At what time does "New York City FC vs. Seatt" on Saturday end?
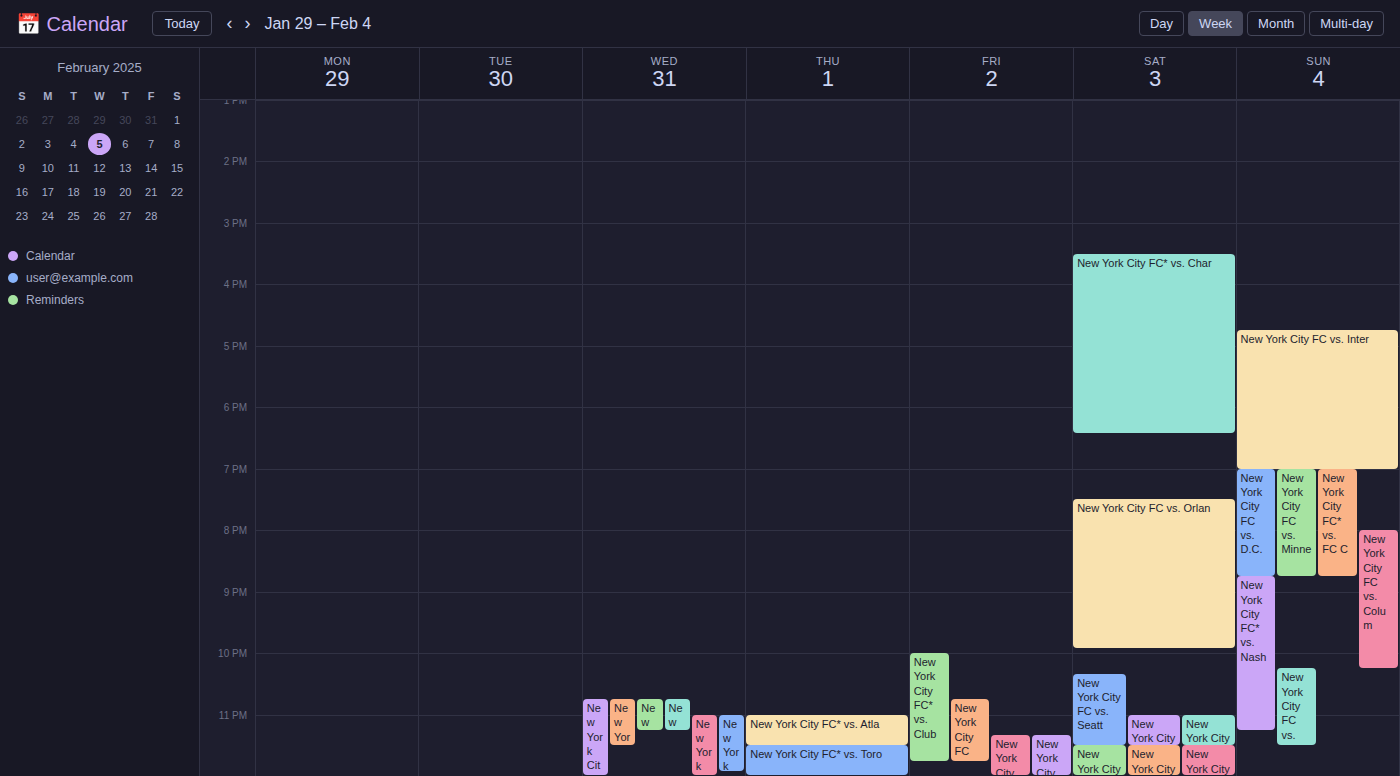
11:30 PM